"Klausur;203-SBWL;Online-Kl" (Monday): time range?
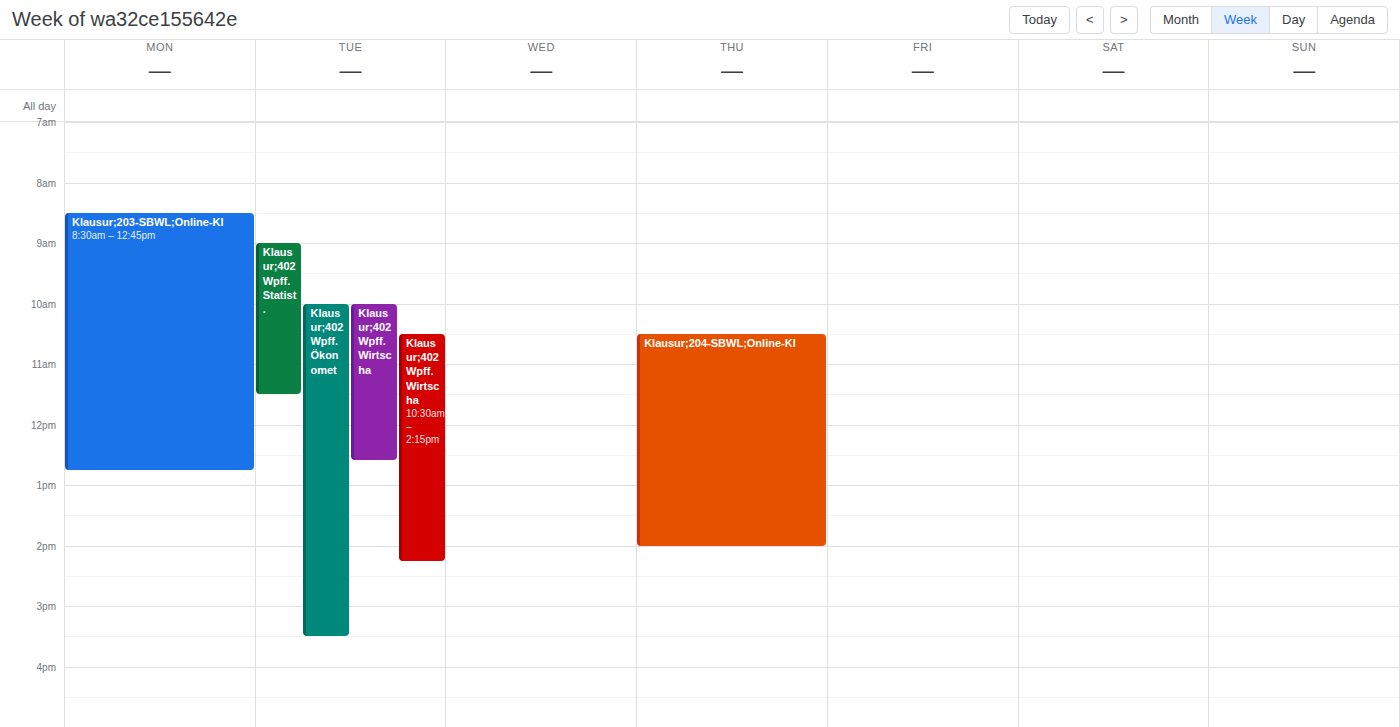
8:30 AM to 12:45 PM